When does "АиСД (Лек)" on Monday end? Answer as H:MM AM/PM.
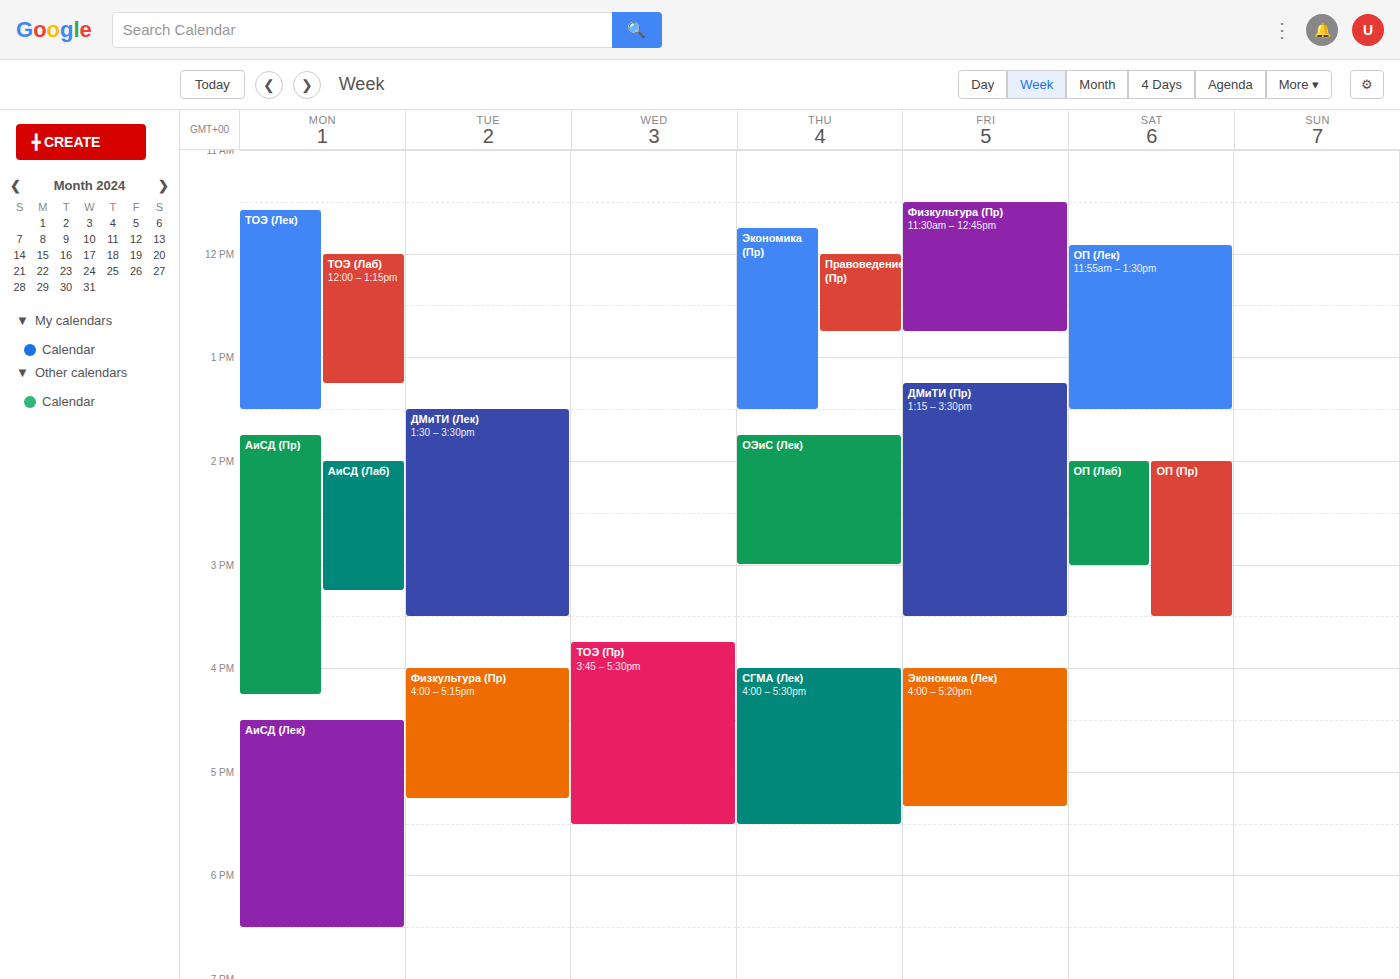
6:30 PM